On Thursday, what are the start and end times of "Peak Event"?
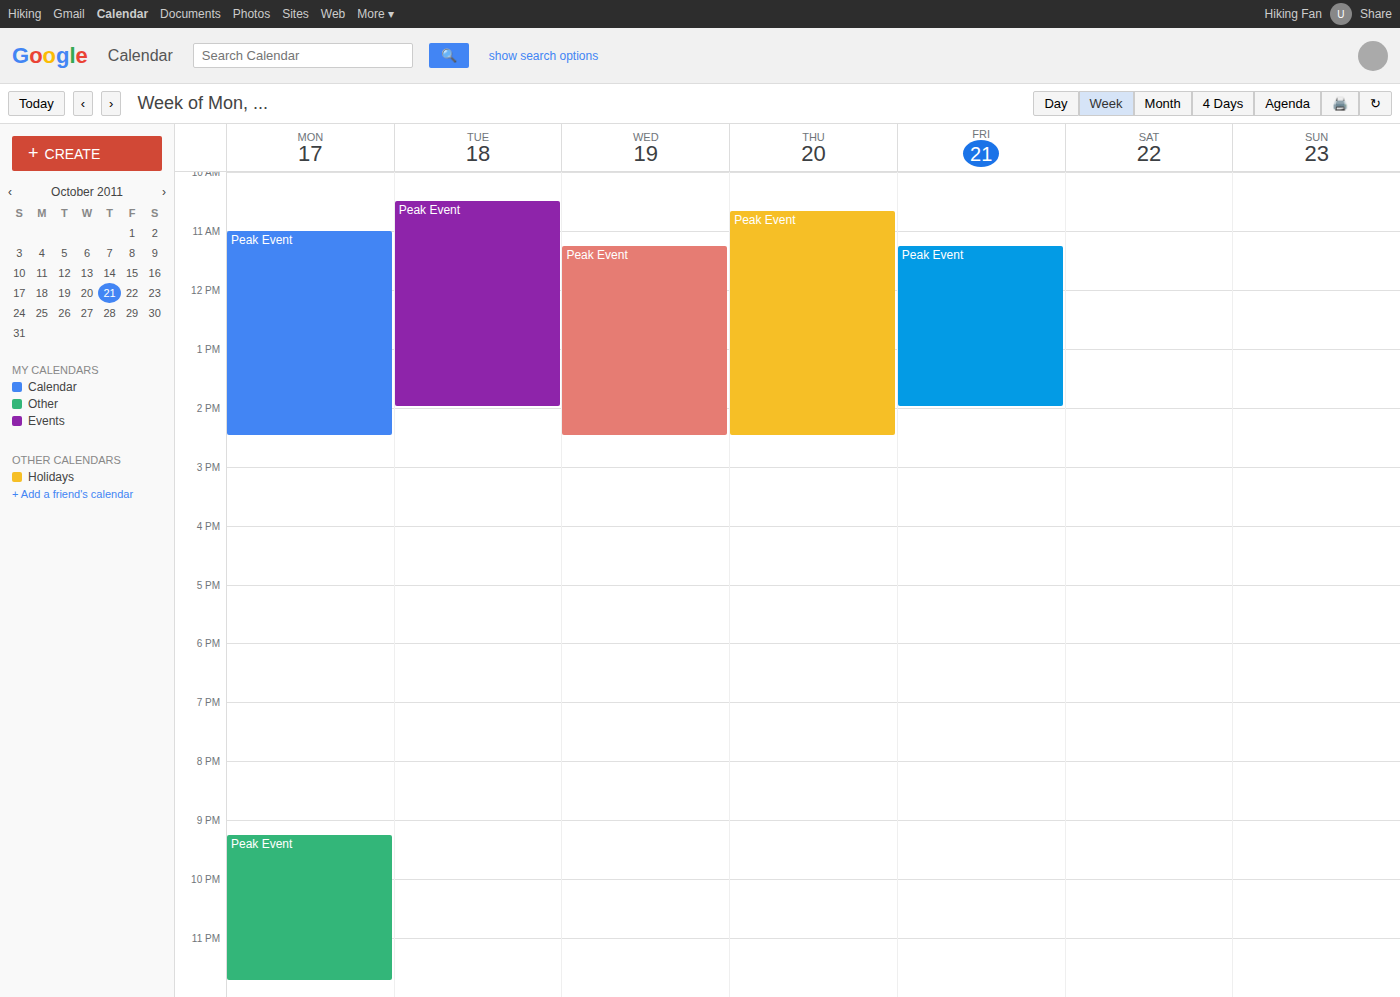
10:40 to 14:30